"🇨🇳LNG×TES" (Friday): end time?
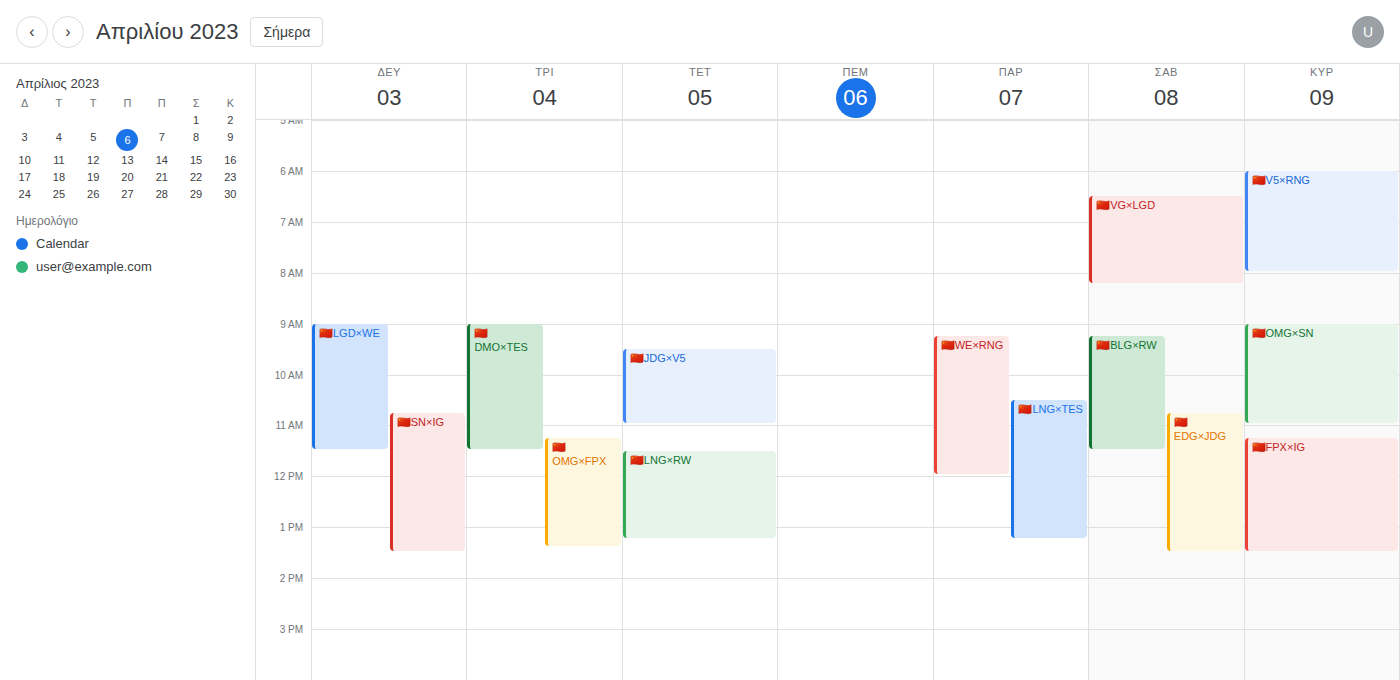
1:15 PM